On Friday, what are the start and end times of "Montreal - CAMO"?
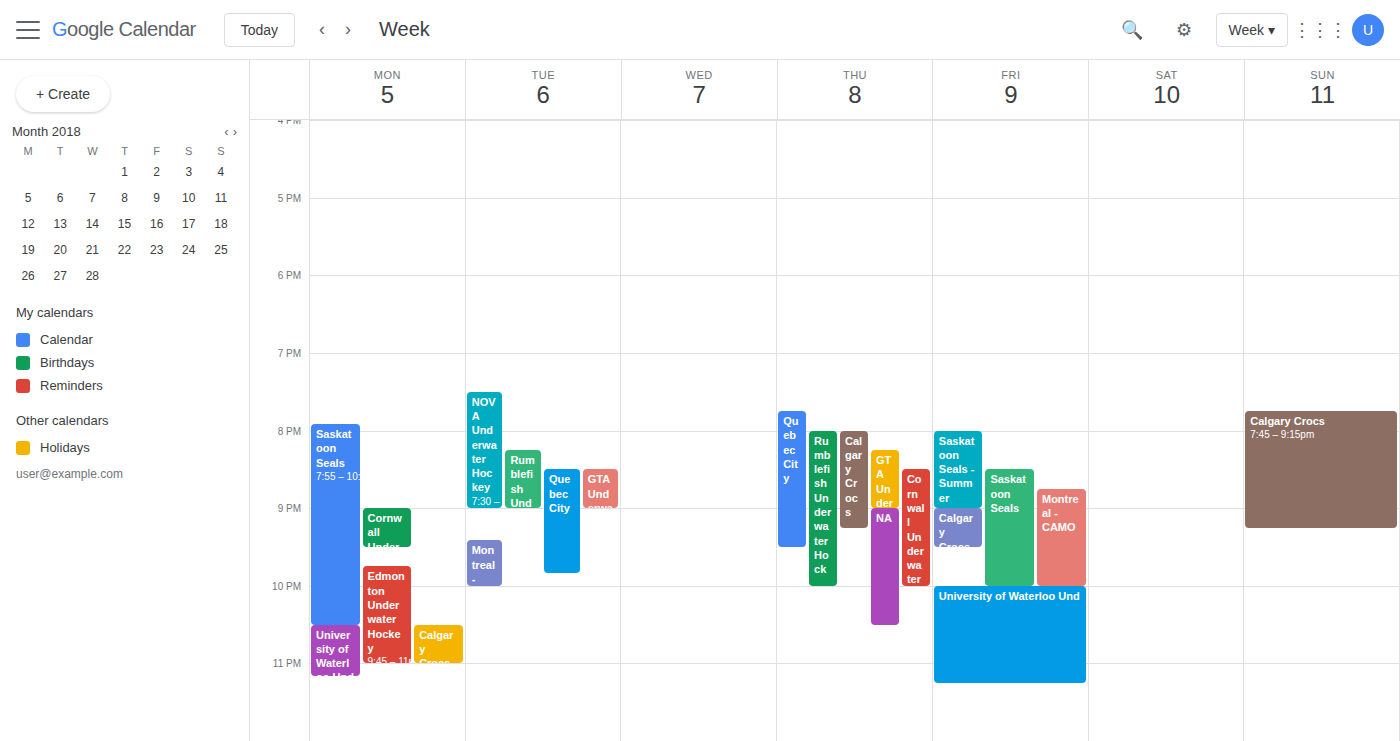
8:45 PM to 10:00 PM